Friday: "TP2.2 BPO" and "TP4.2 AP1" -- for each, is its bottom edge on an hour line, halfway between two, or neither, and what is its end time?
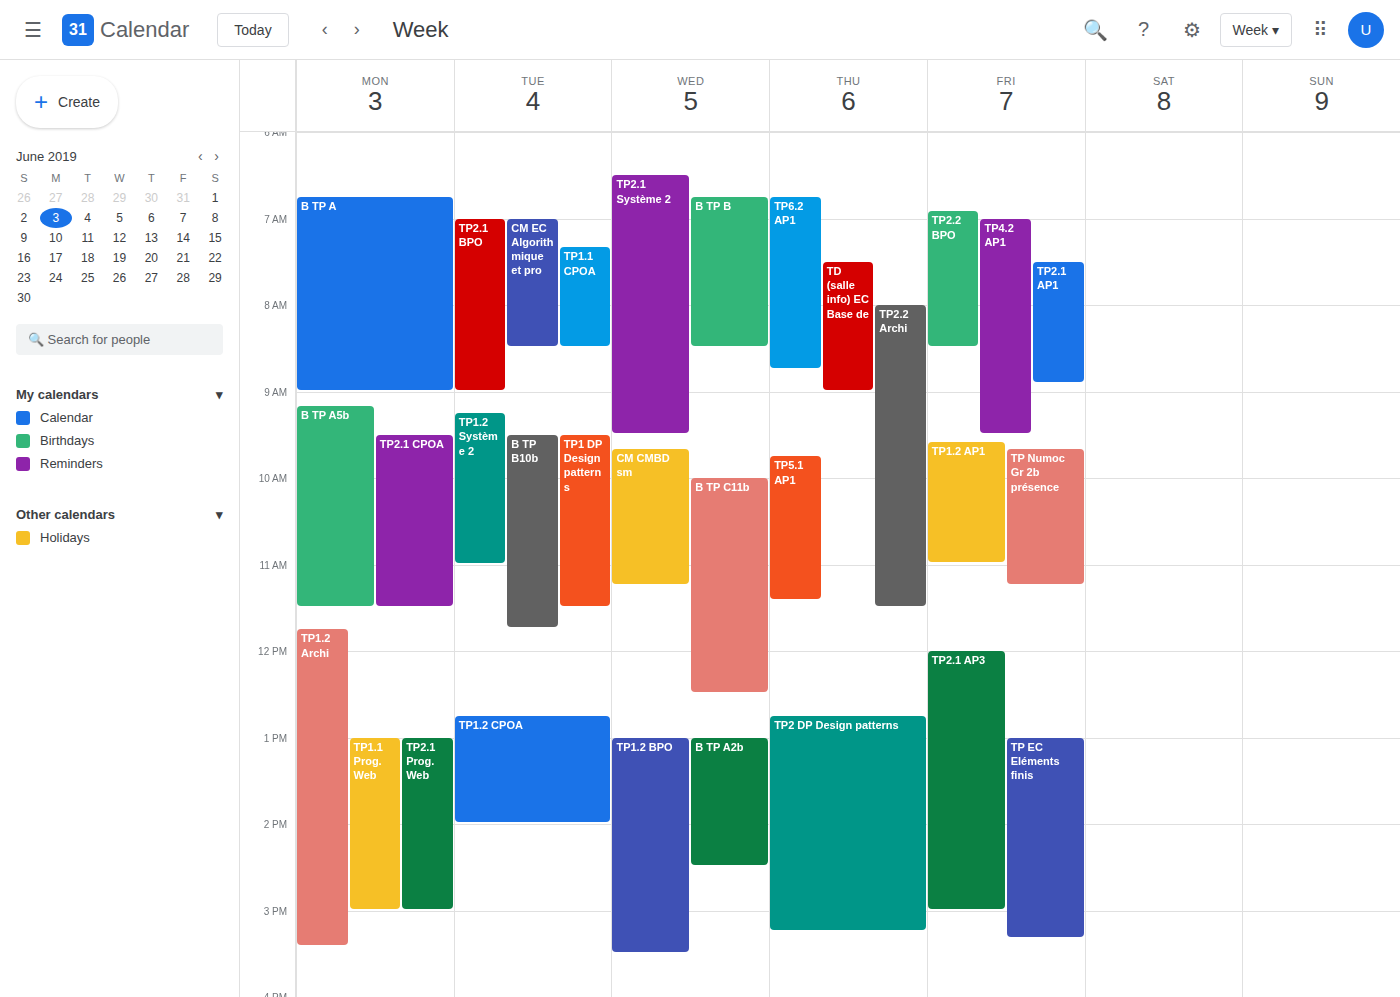
"TP2.2 BPO": 8:30 AM, halfway between the 8 AM and 9 AM lines. "TP4.2 AP1": 9:30 AM, halfway between the 9 AM and 10 AM lines.